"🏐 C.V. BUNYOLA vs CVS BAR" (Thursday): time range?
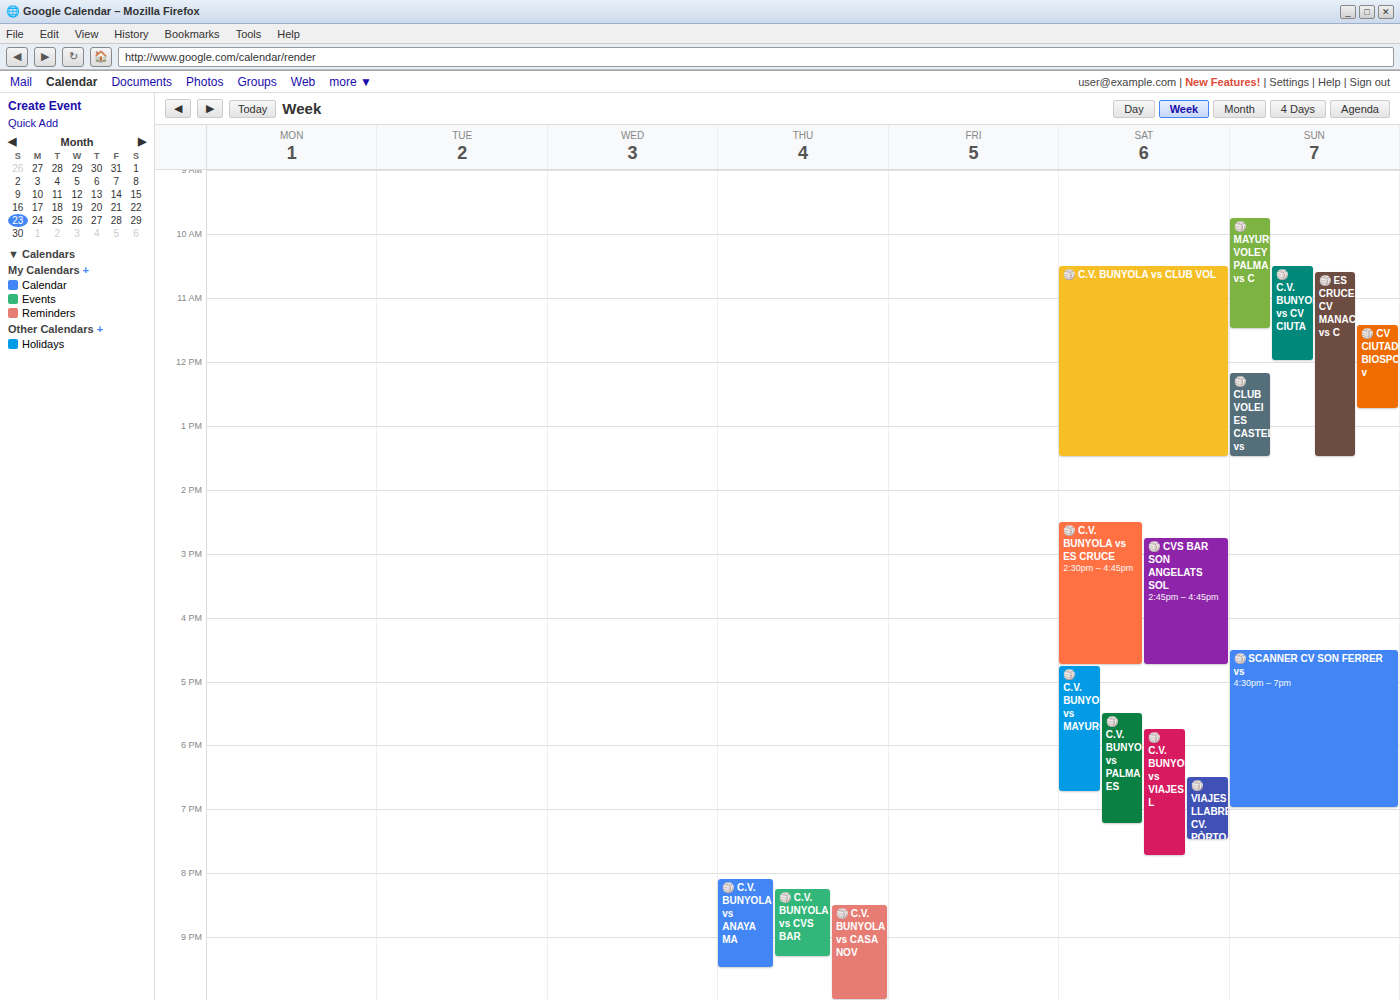
8:15 PM to 9:20 PM